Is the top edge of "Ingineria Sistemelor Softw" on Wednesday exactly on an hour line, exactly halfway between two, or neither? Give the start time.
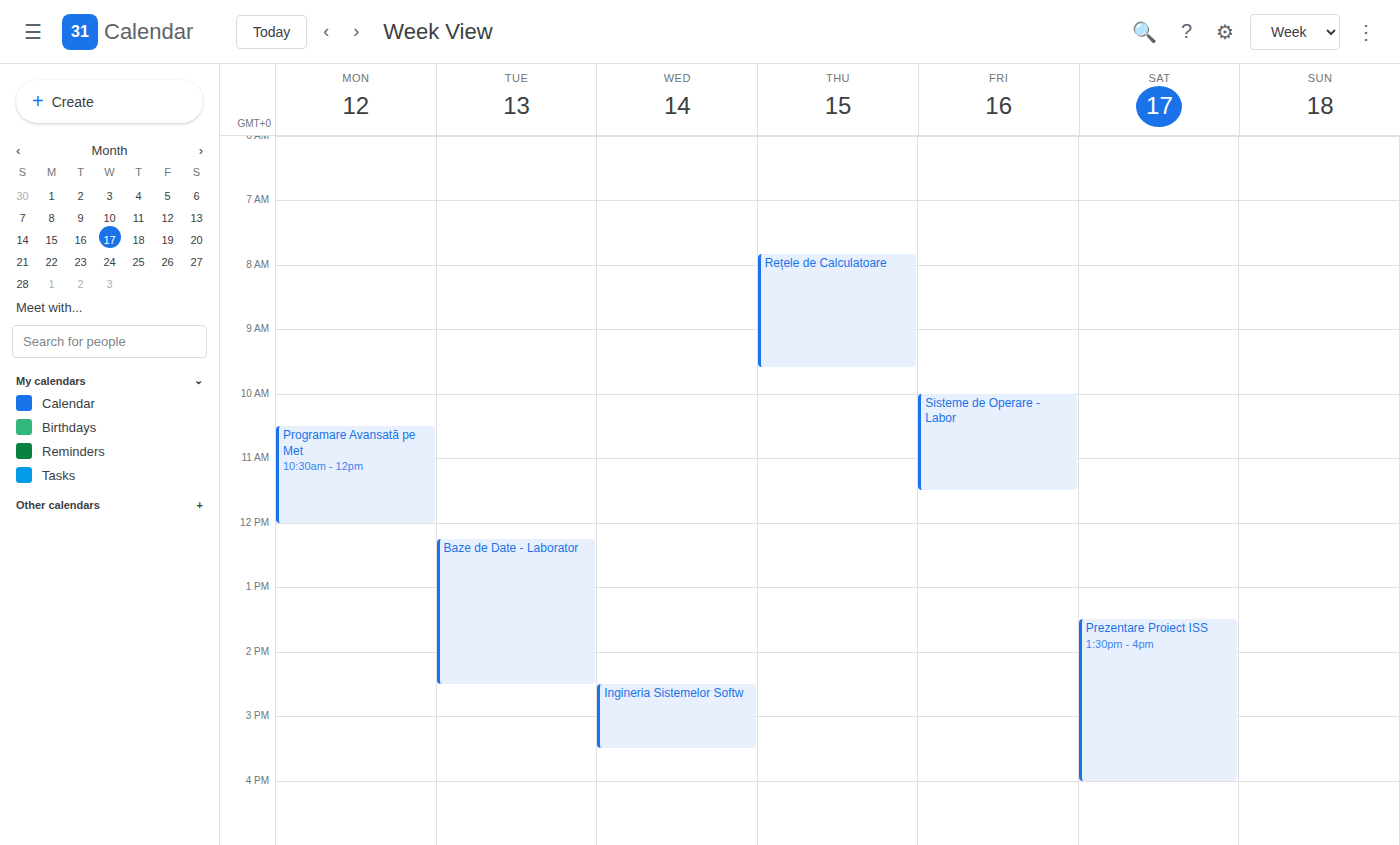
2:30 PM -- halfway between the 2 PM and 3 PM lines.